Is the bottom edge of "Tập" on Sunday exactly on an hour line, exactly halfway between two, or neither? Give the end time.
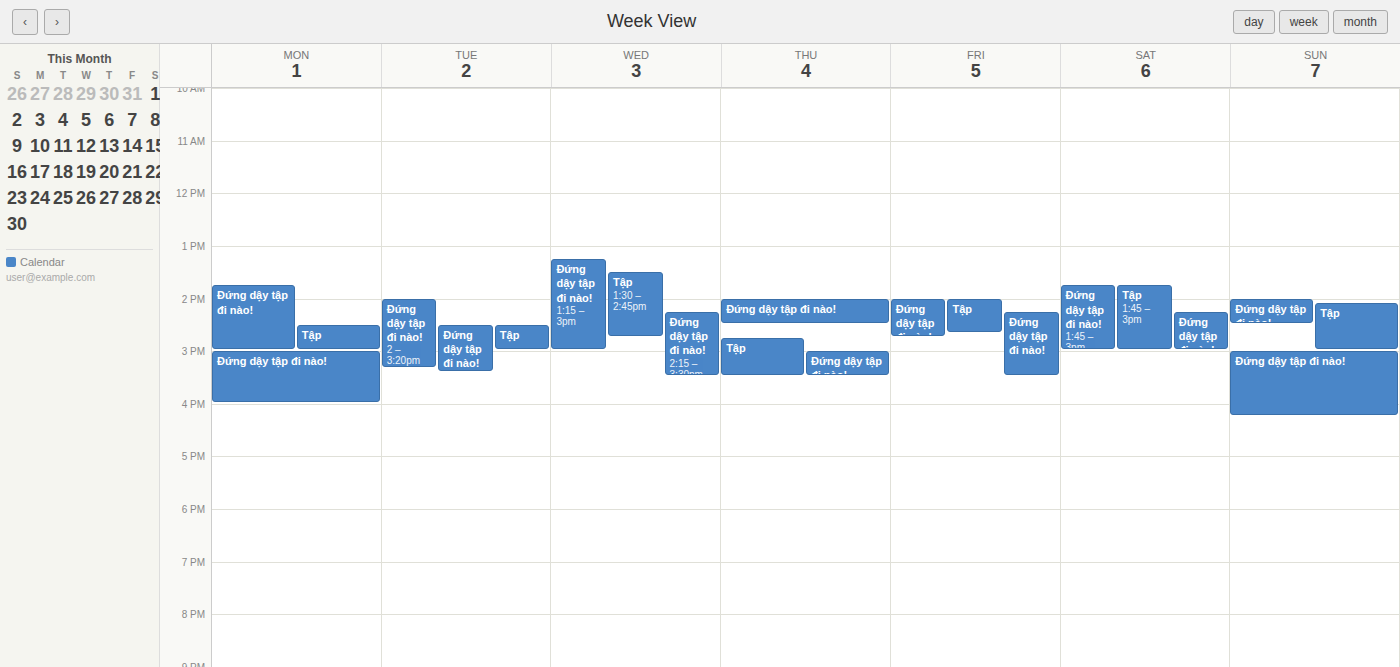
3:00 PM -- exactly on the 3 PM line.